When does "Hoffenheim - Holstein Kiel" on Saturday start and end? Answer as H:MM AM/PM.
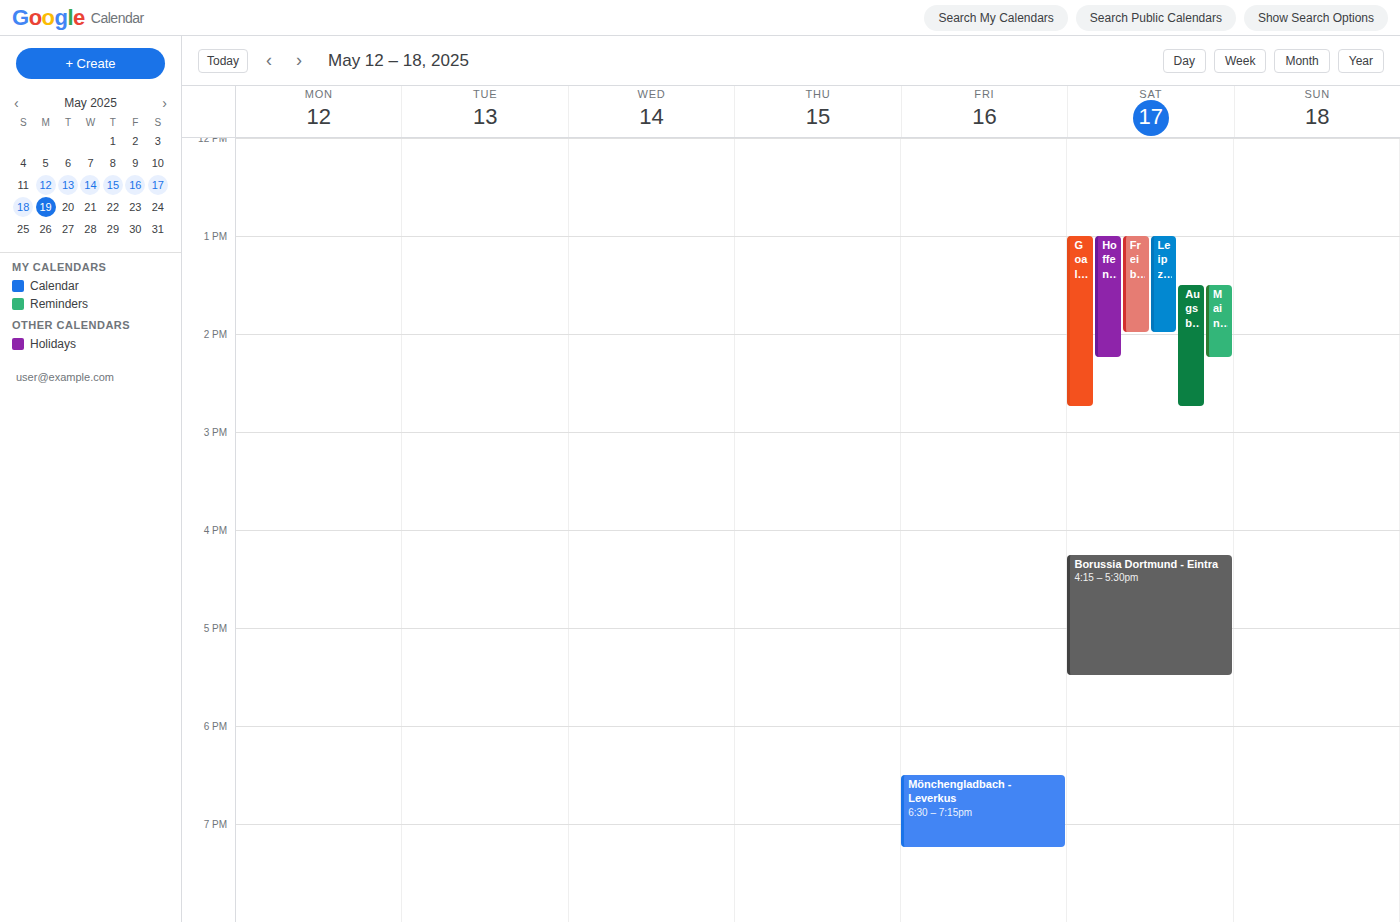
1:00 PM to 2:15 PM